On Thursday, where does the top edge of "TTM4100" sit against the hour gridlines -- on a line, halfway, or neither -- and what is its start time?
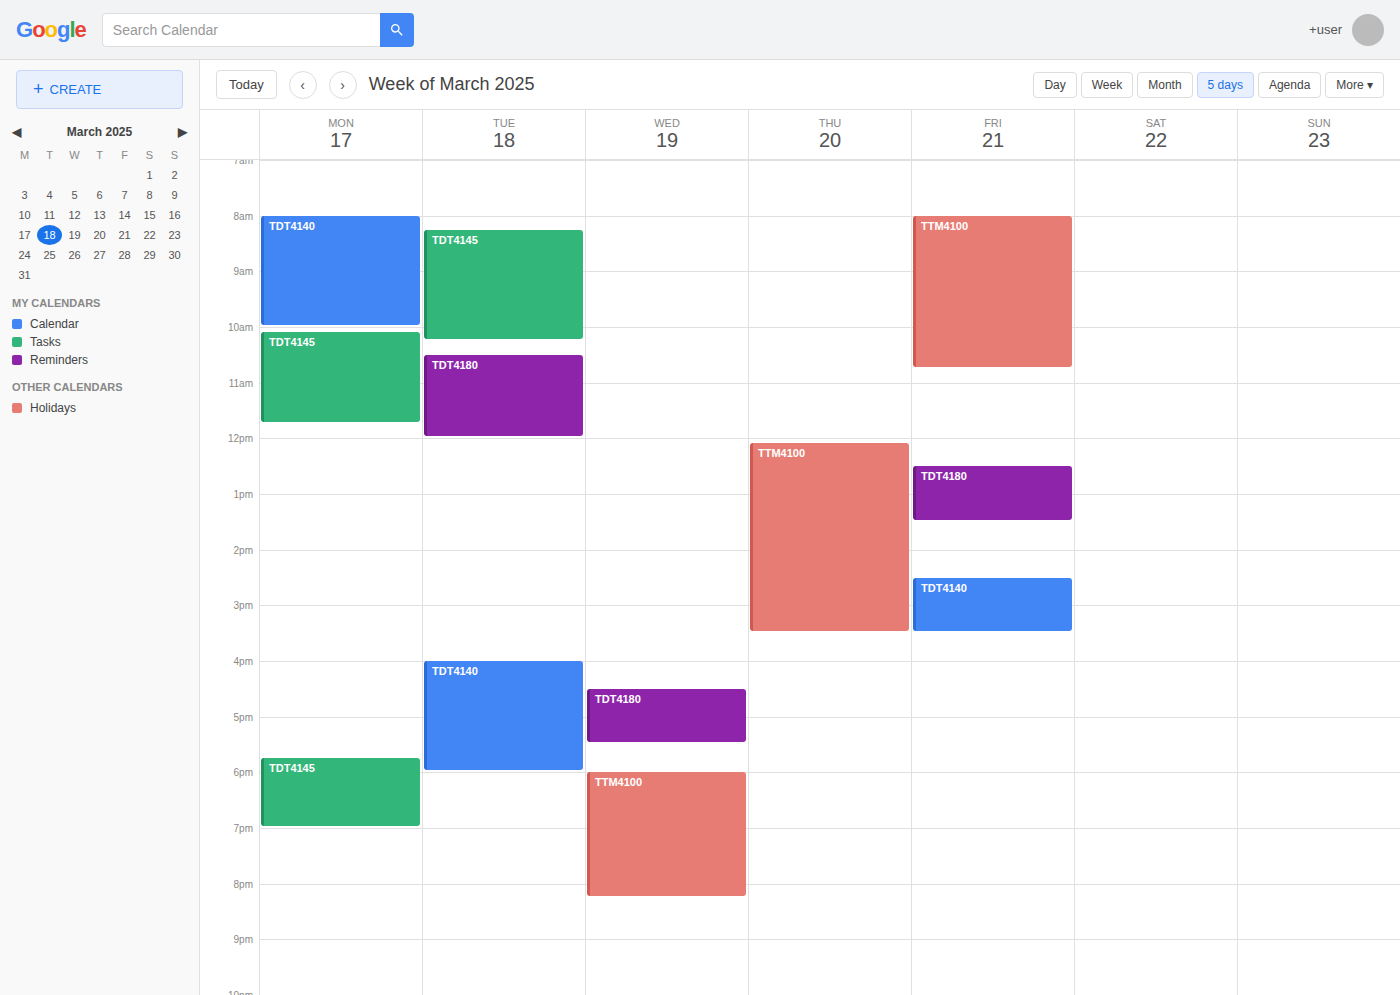
12:05 PM -- neither: 5 minutes below the 12 PM line and 55 minutes above the 1 PM line.